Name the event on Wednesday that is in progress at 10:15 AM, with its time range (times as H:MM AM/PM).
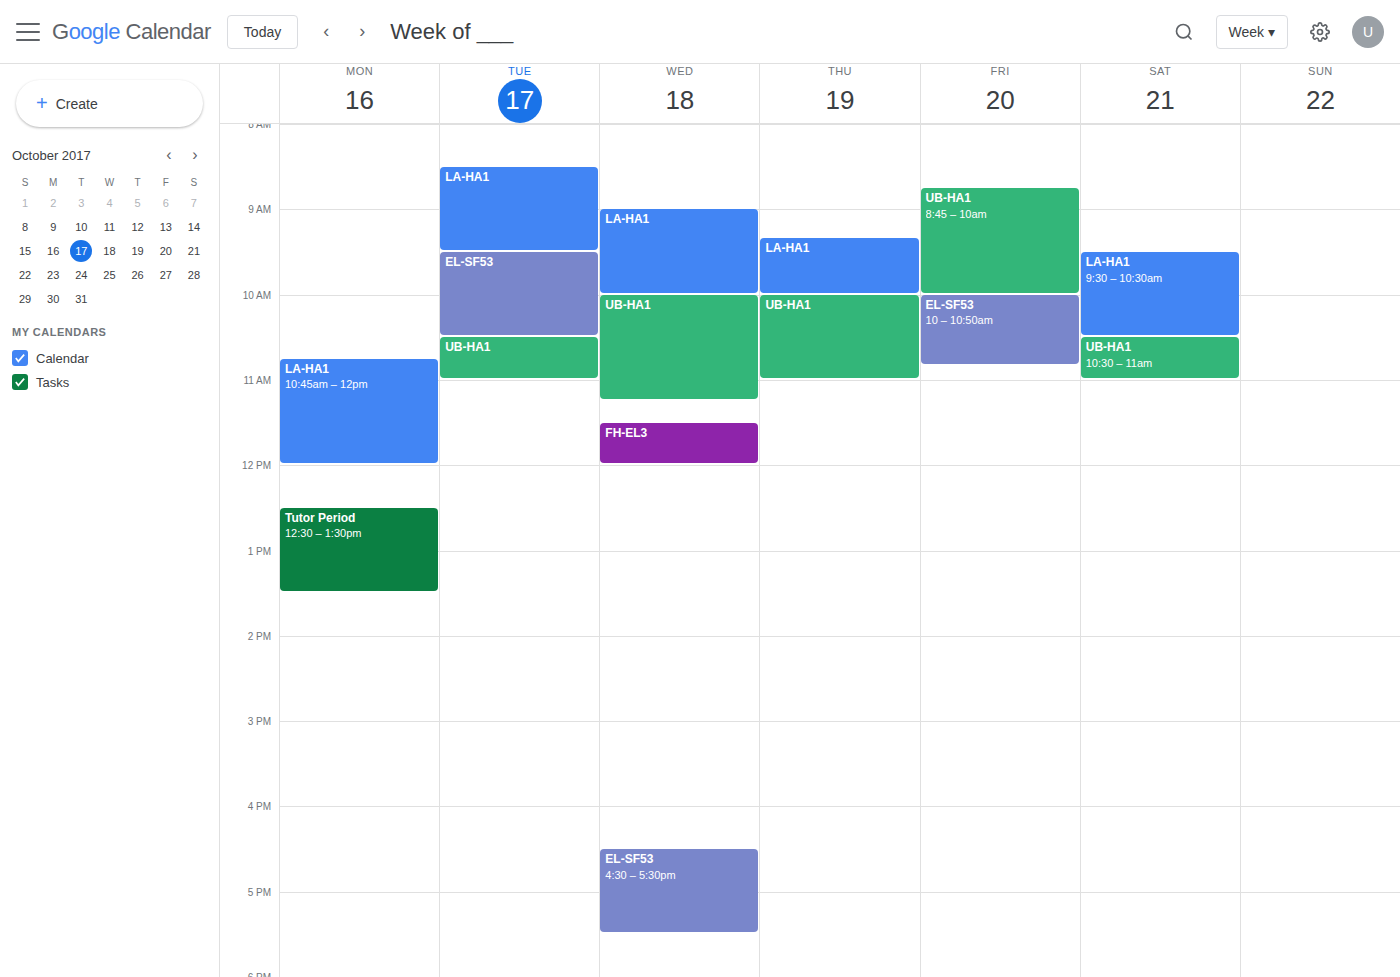
"UB-HA1", 10:00 AM to 11:15 AM